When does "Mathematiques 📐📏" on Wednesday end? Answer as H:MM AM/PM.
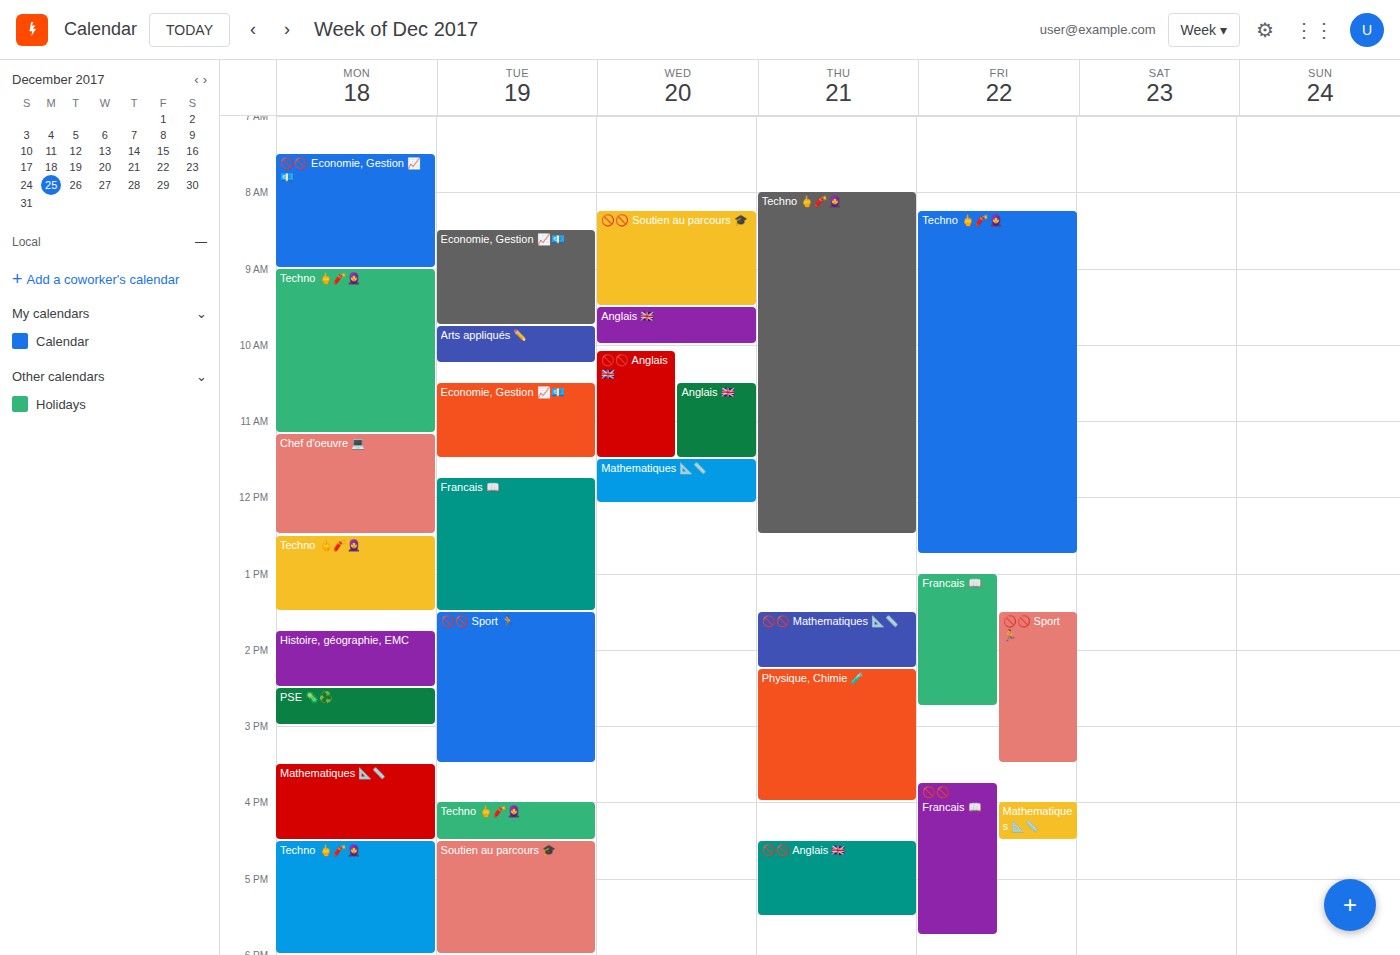
12:05 PM